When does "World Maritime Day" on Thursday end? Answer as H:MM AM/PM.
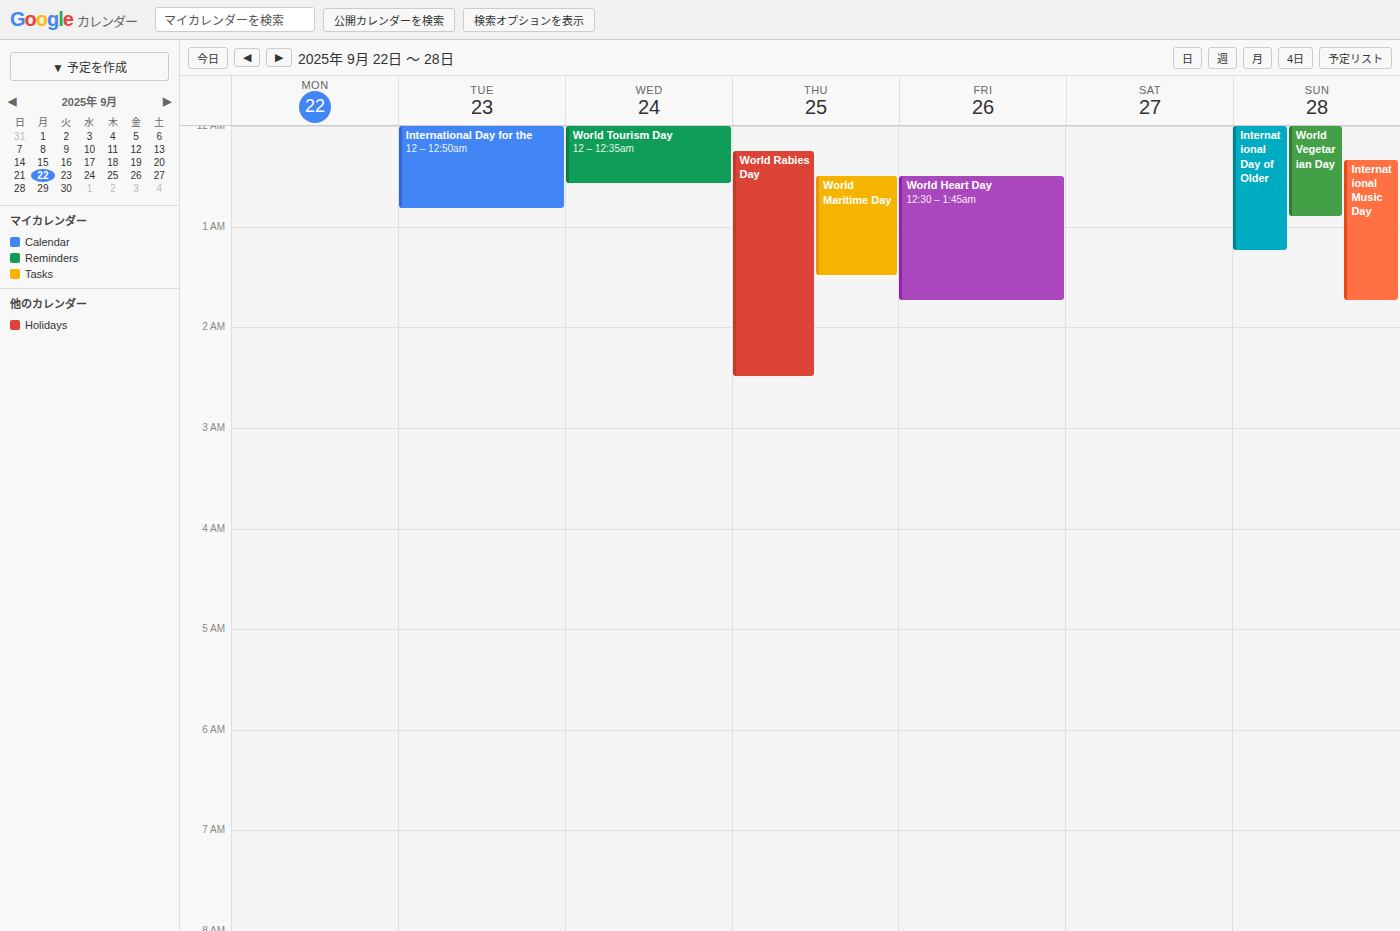
1:30 AM